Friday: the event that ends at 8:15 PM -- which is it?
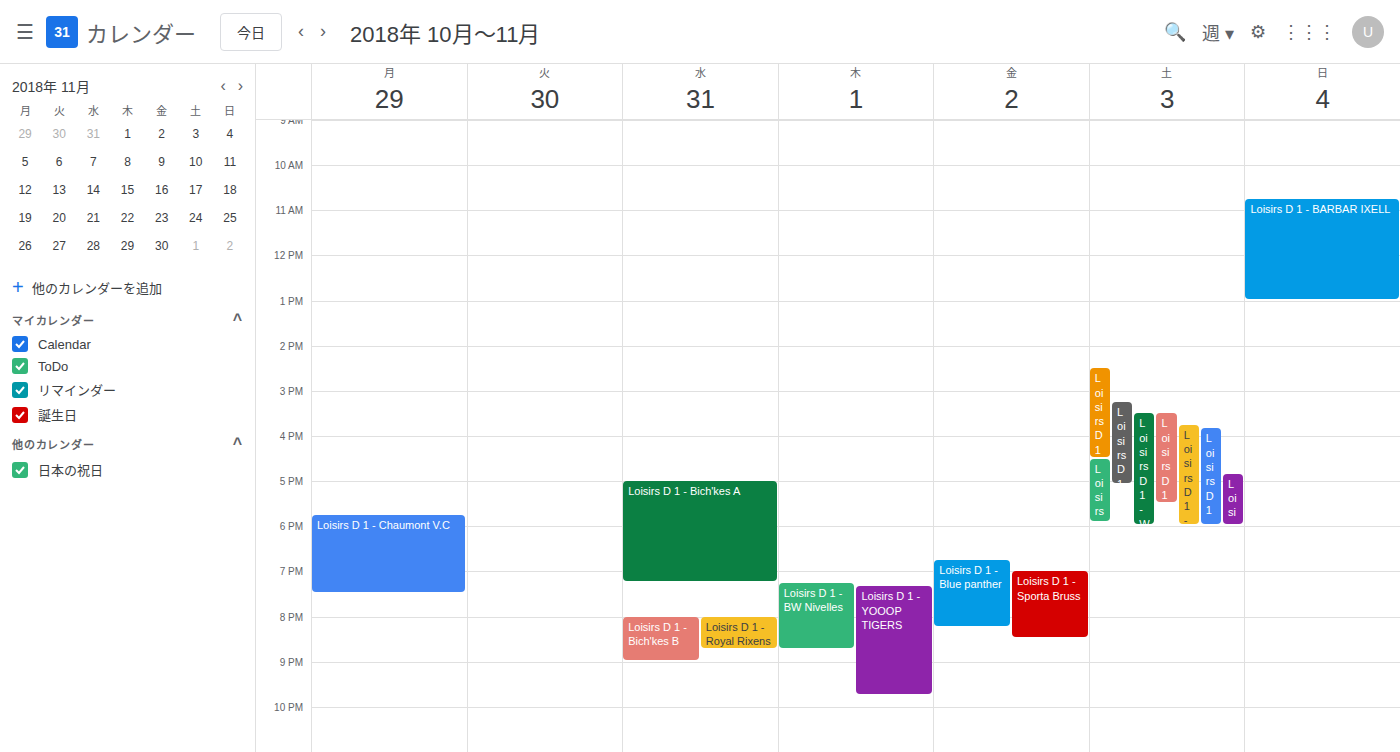
"Loisirs D 1 - Blue panther"